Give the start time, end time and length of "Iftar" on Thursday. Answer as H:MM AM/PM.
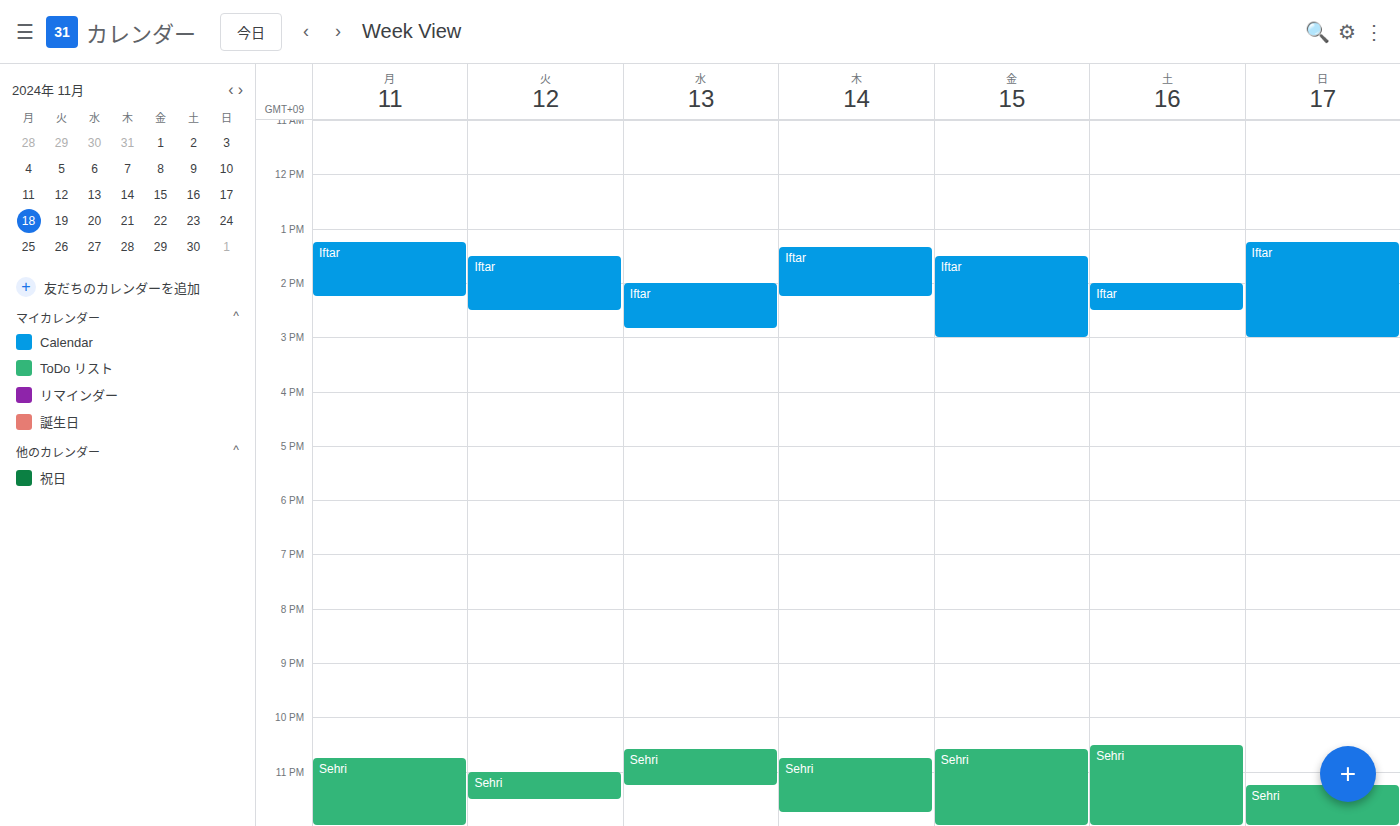
1:20 PM to 2:15 PM, 55 minutes